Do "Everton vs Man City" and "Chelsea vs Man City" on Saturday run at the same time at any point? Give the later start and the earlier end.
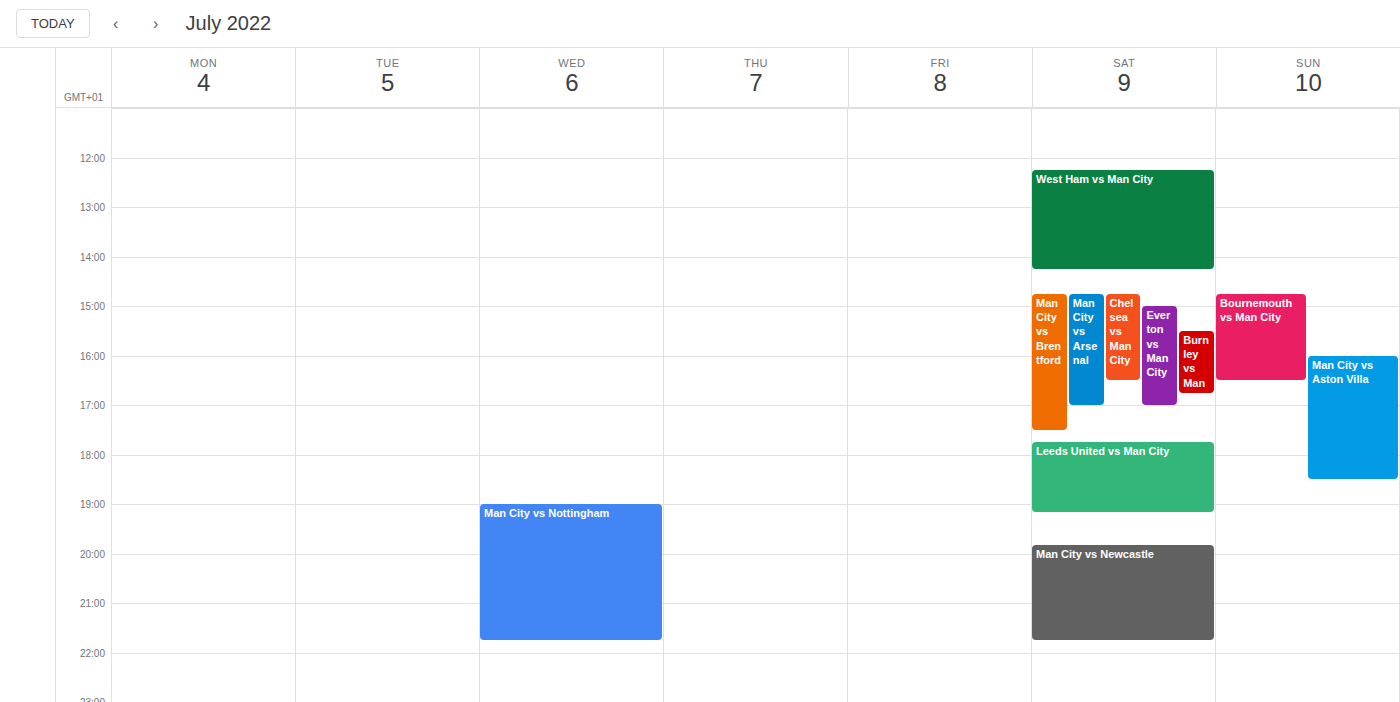
"Everton vs Man City" starts at 3:00 PM, before "Chelsea vs Man City" ends at 4:30 PM -- they overlap.